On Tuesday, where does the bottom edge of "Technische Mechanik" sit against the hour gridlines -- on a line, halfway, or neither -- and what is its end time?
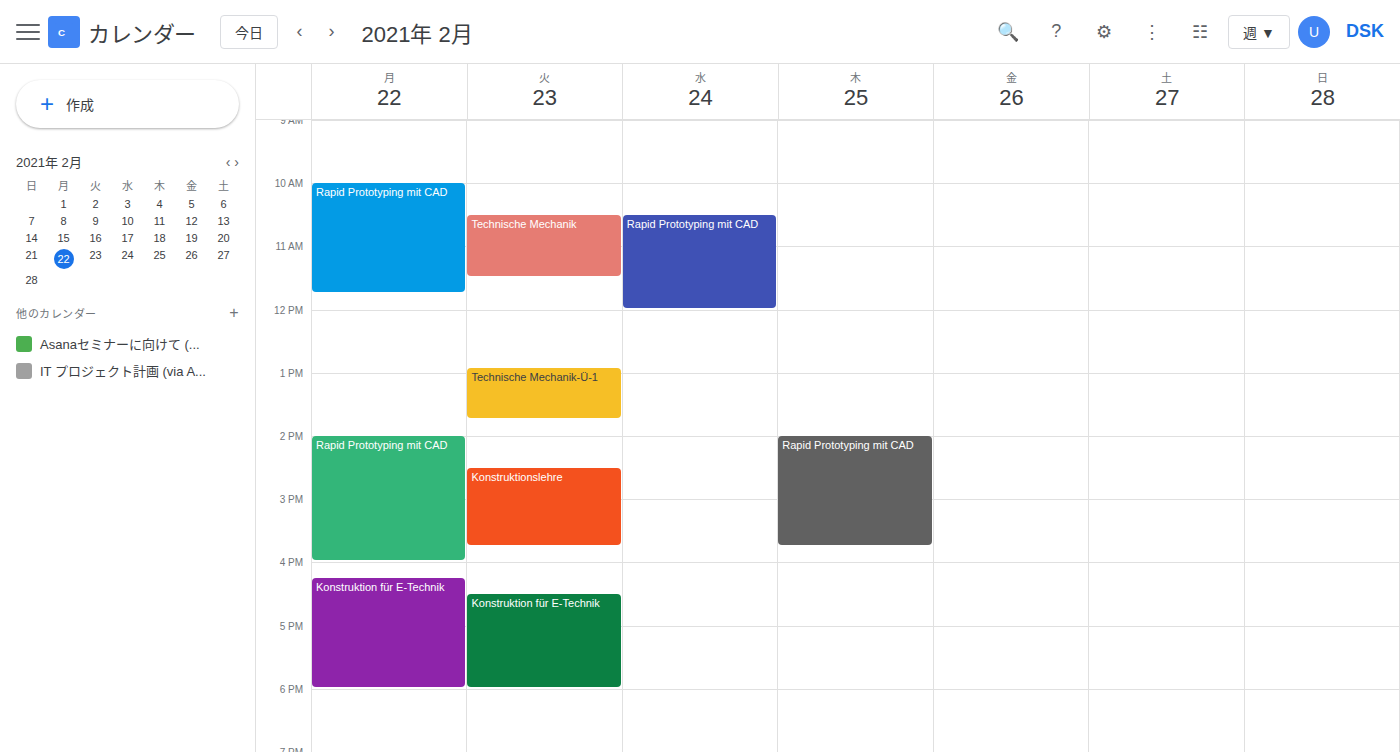
11:30 AM -- halfway between the 11 AM and 12 PM lines.